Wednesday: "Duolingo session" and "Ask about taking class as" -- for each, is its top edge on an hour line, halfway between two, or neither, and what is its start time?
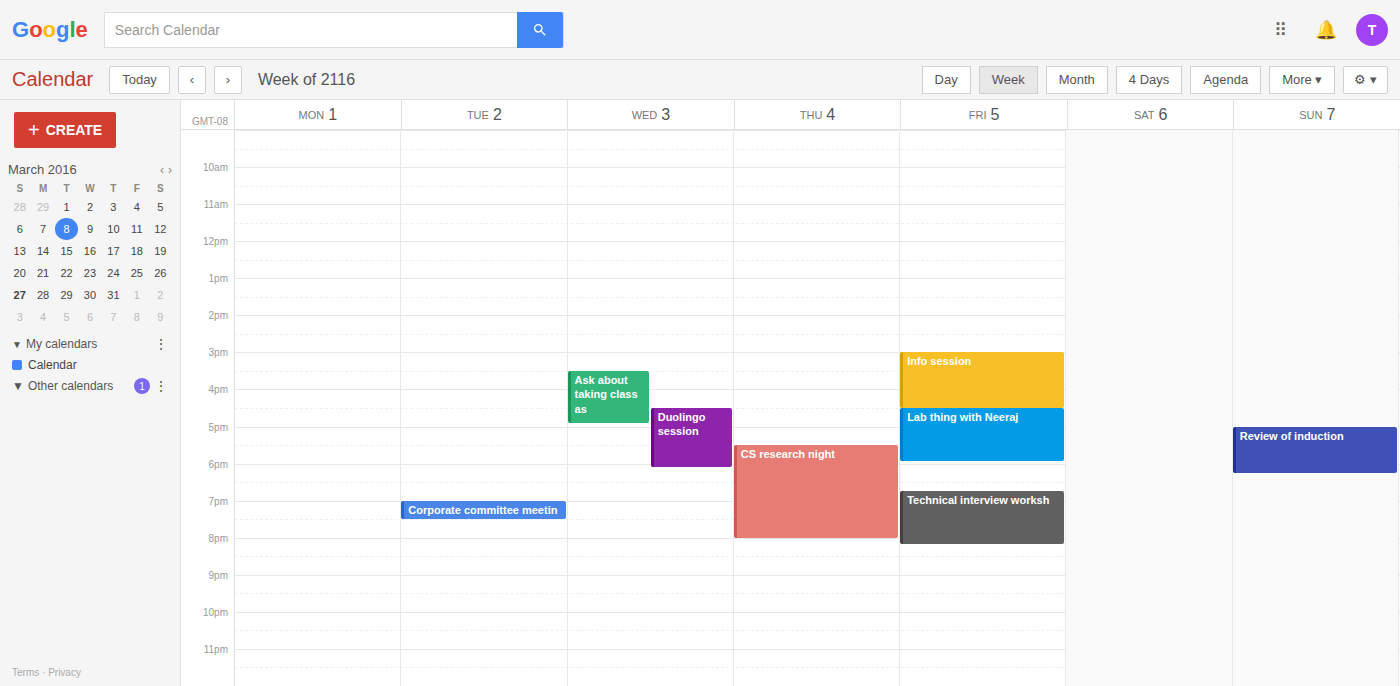
"Duolingo session": 4:30 PM, halfway between the 4 PM and 5 PM lines. "Ask about taking class as": 3:30 PM, halfway between the 3 PM and 4 PM lines.